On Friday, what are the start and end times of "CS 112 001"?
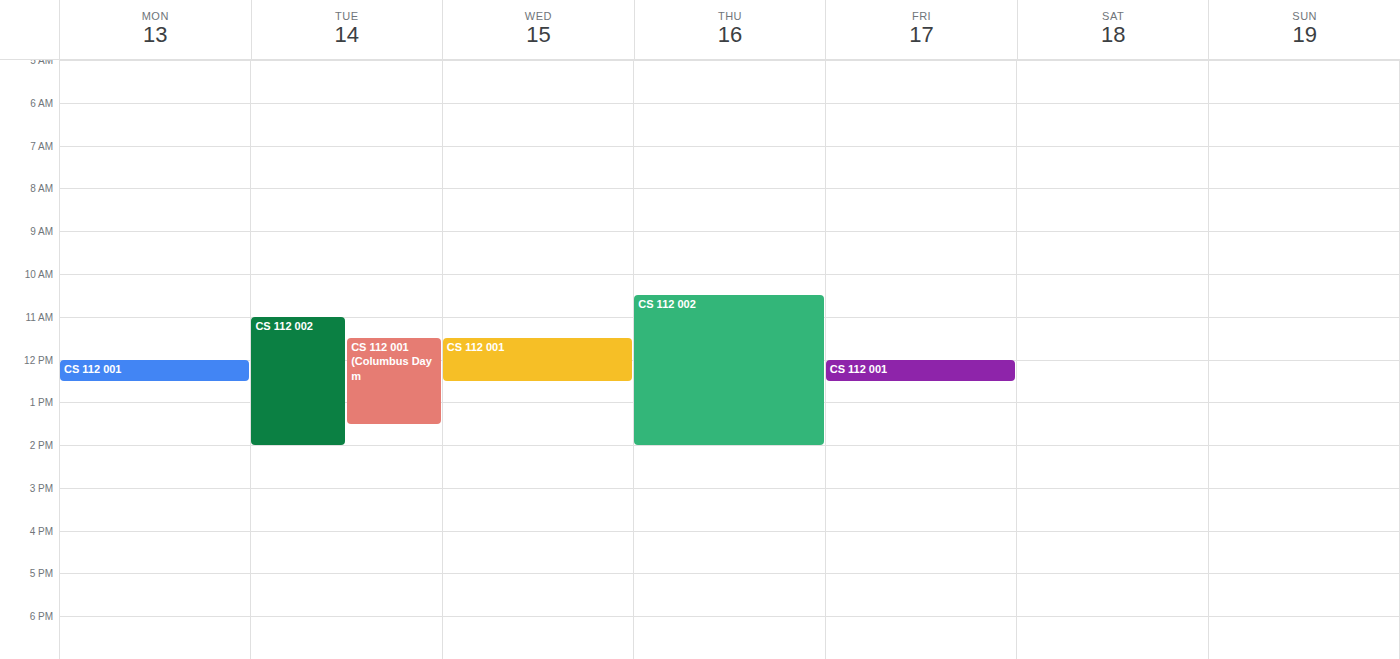
12:00 to 12:30